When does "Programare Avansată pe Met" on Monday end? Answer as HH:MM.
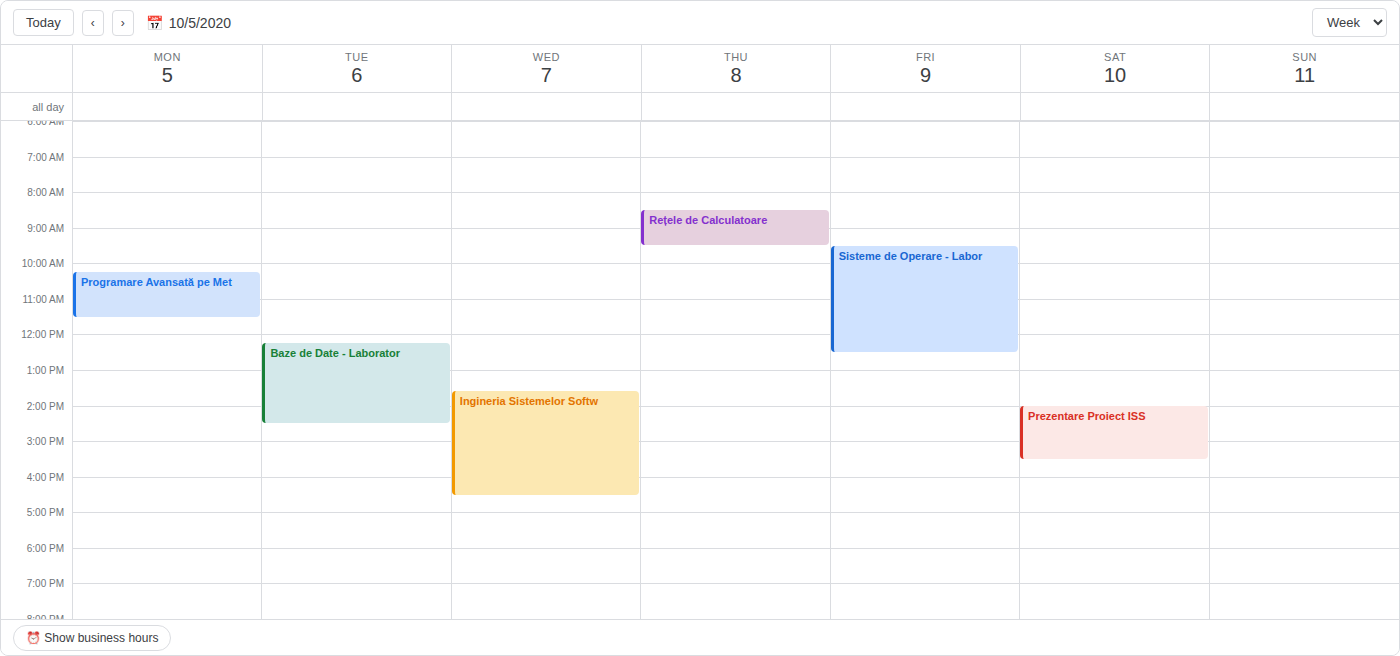
11:30